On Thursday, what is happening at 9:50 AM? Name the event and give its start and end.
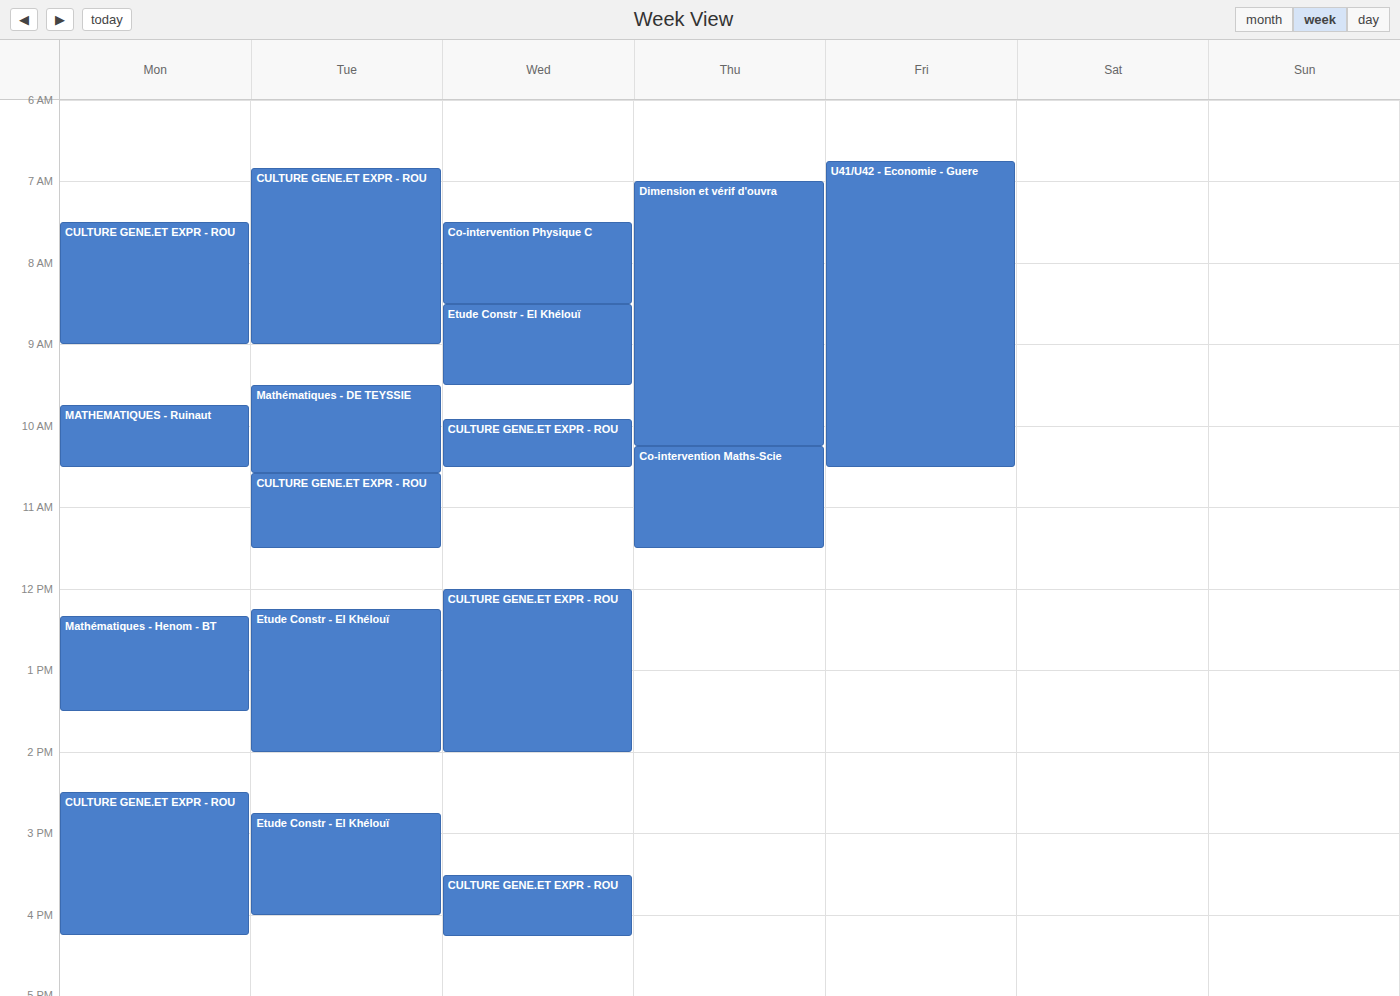
"Dimension et vérif d'ouvra", 7:00 AM to 10:15 AM